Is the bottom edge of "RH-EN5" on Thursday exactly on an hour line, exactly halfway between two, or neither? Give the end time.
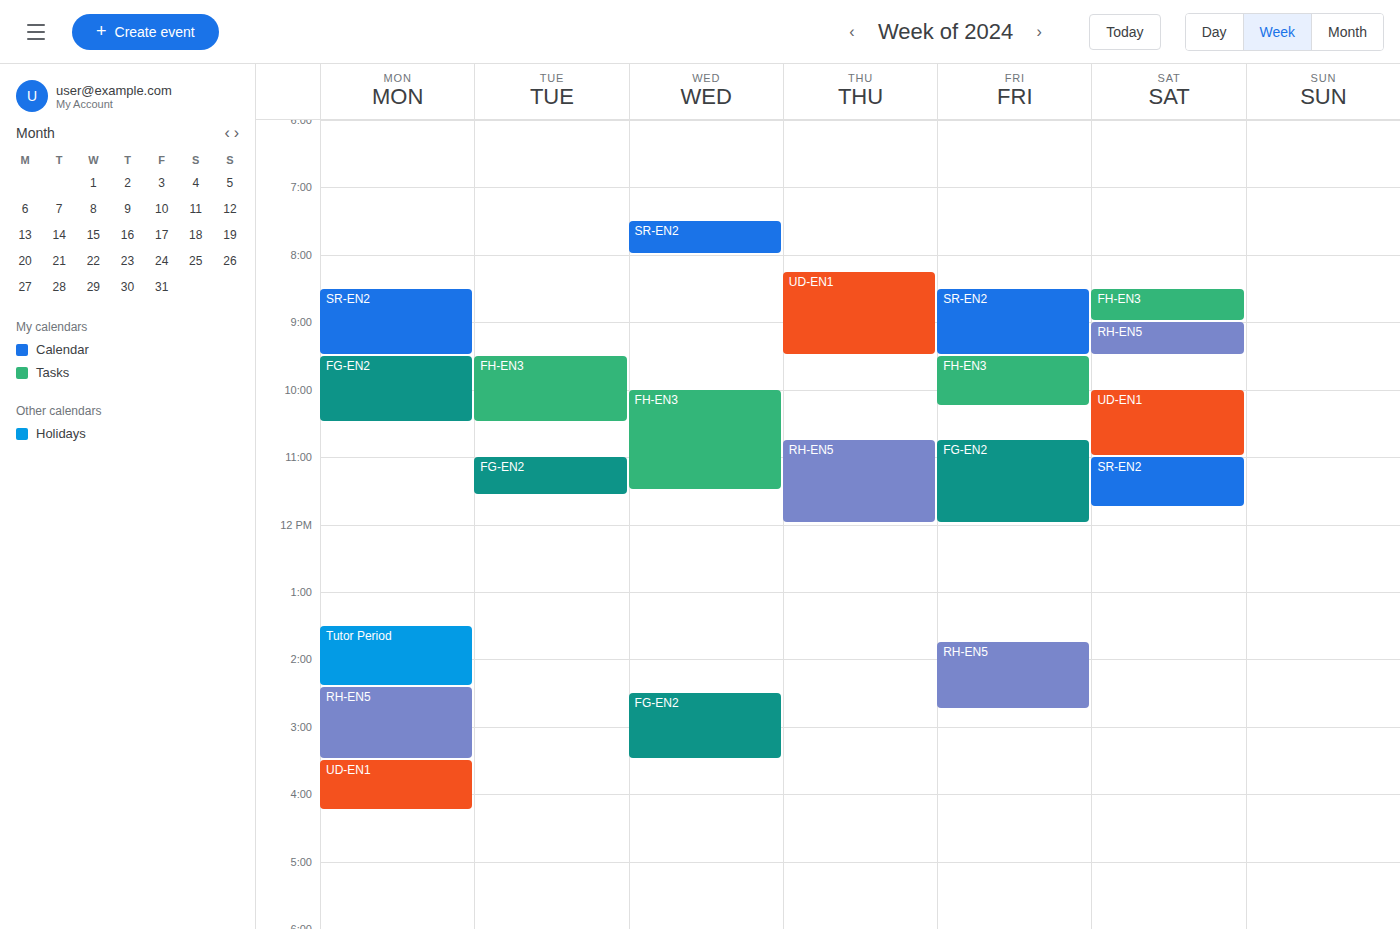
12:00 PM -- exactly on the 12 PM line.